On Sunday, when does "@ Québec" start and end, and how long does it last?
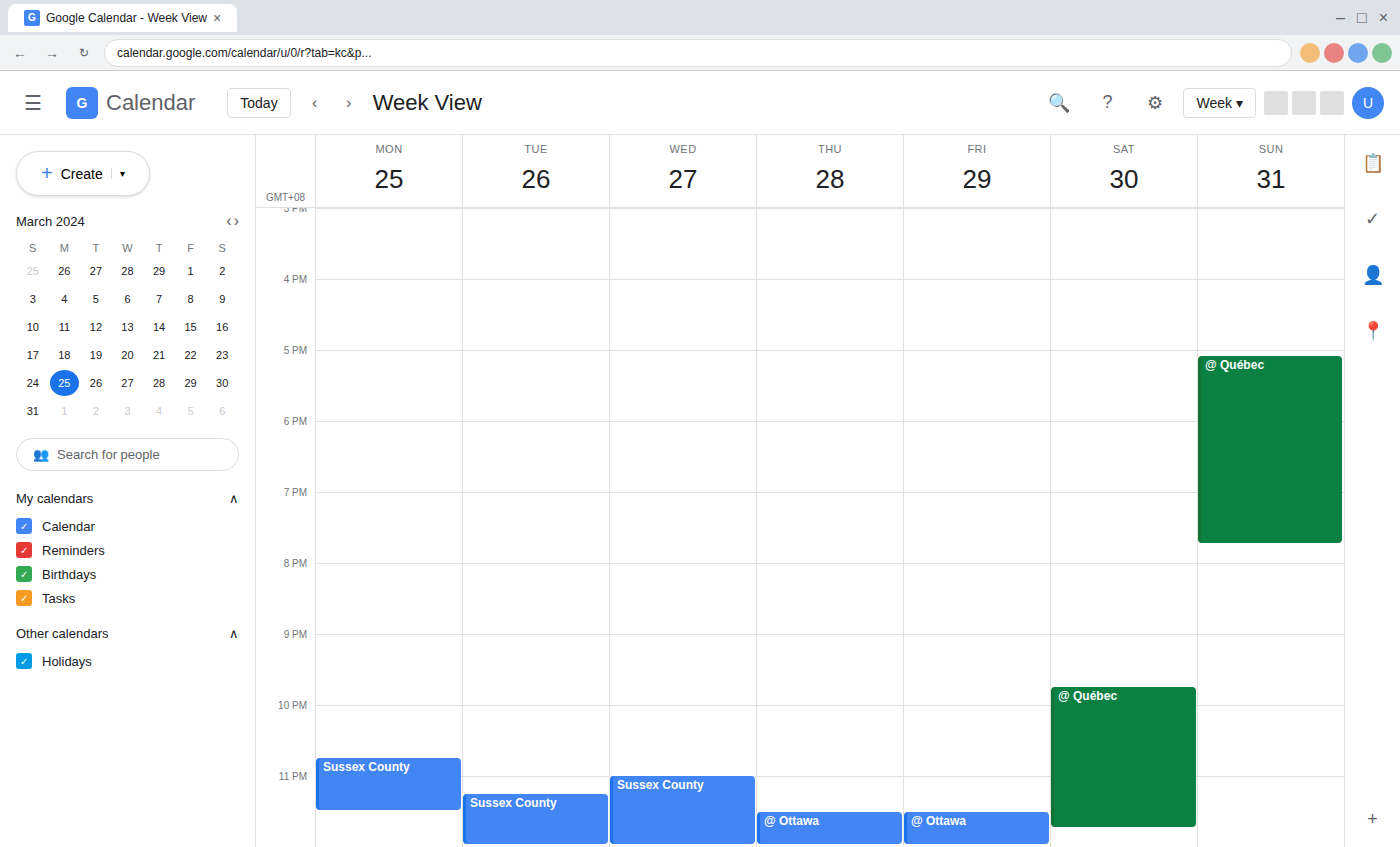
5:05 PM to 7:45 PM, 2 hours 40 minutes